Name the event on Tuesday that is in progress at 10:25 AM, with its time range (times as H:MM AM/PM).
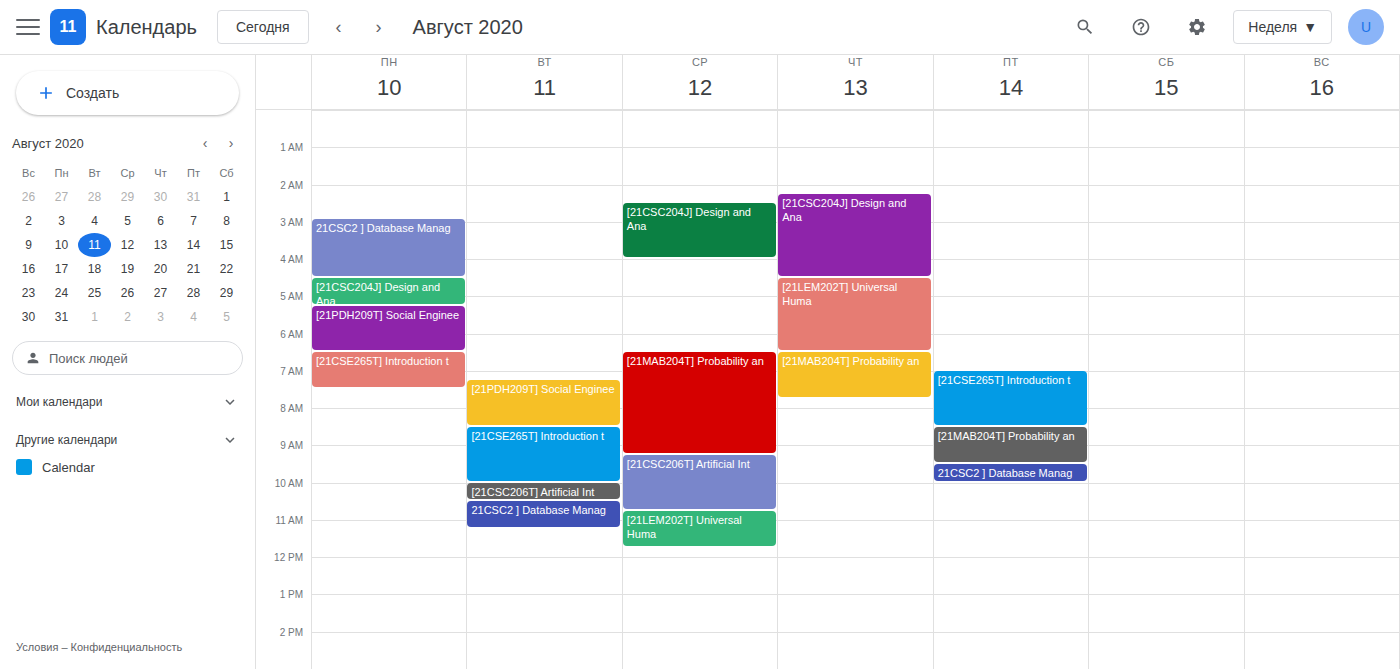
"[21CSC206T] Artificial Int", 10:00 AM to 10:30 AM